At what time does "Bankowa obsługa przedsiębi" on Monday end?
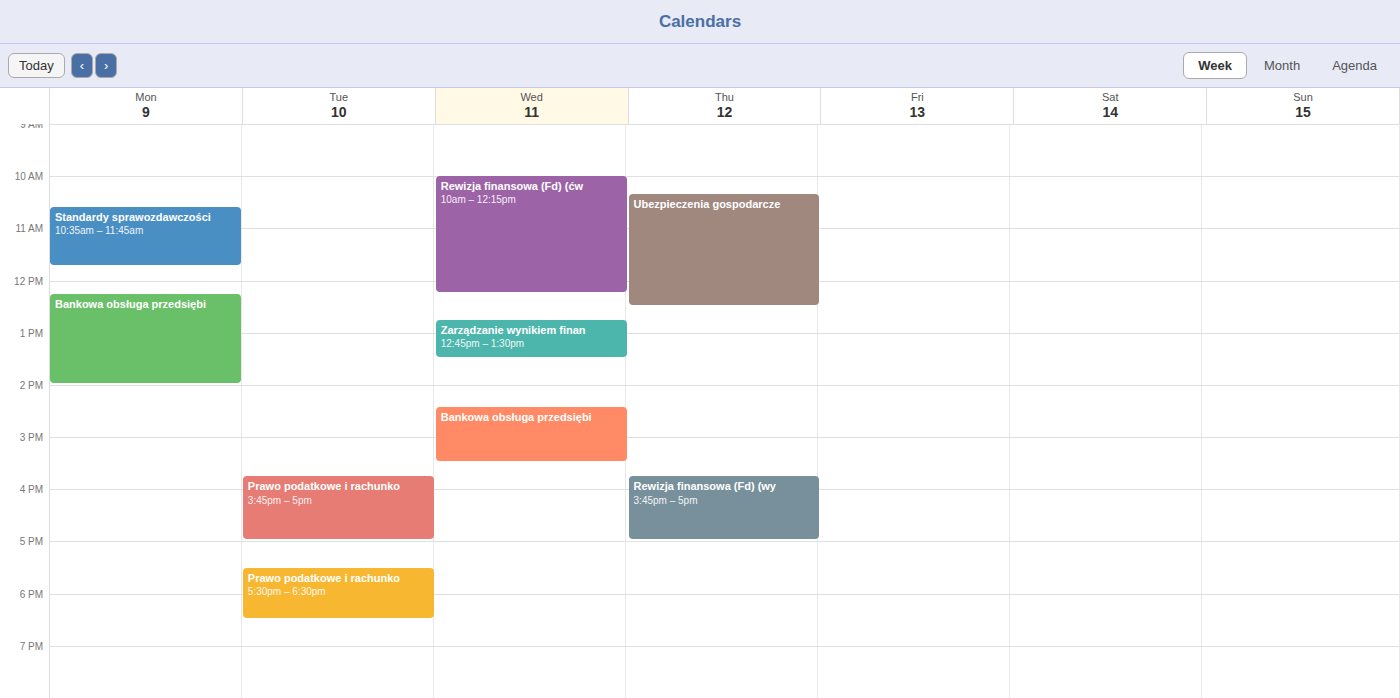
14:00